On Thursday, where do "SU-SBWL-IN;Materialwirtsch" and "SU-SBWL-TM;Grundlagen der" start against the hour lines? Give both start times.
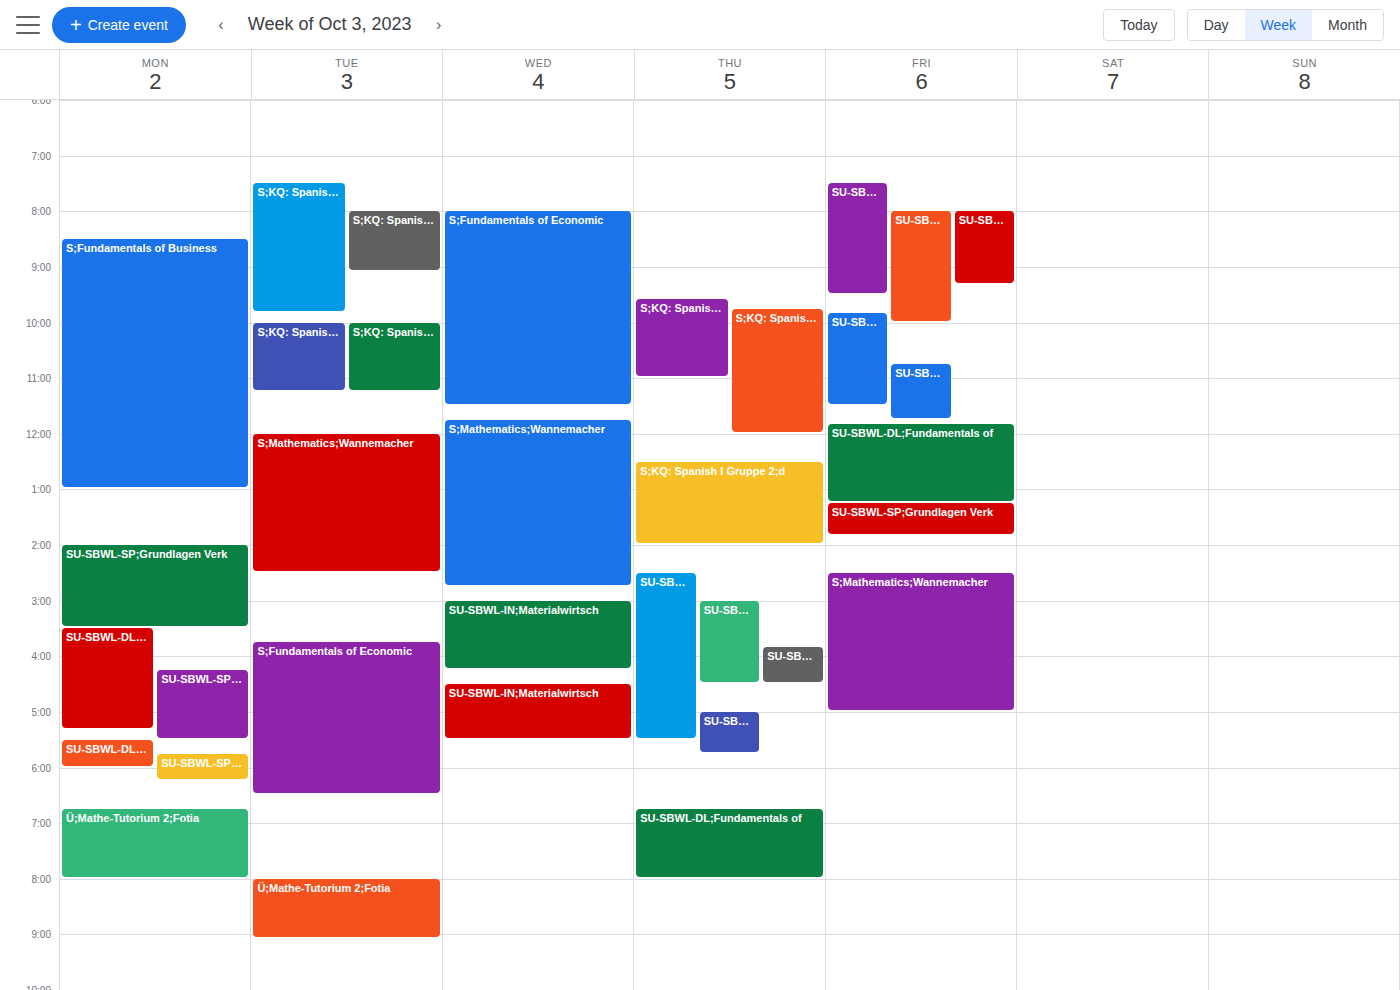
"SU-SBWL-IN;Materialwirtsch": 3:00 PM, exactly on the 3 PM line. "SU-SBWL-TM;Grundlagen der": 2:30 PM, halfway between the 2 PM and 3 PM lines.